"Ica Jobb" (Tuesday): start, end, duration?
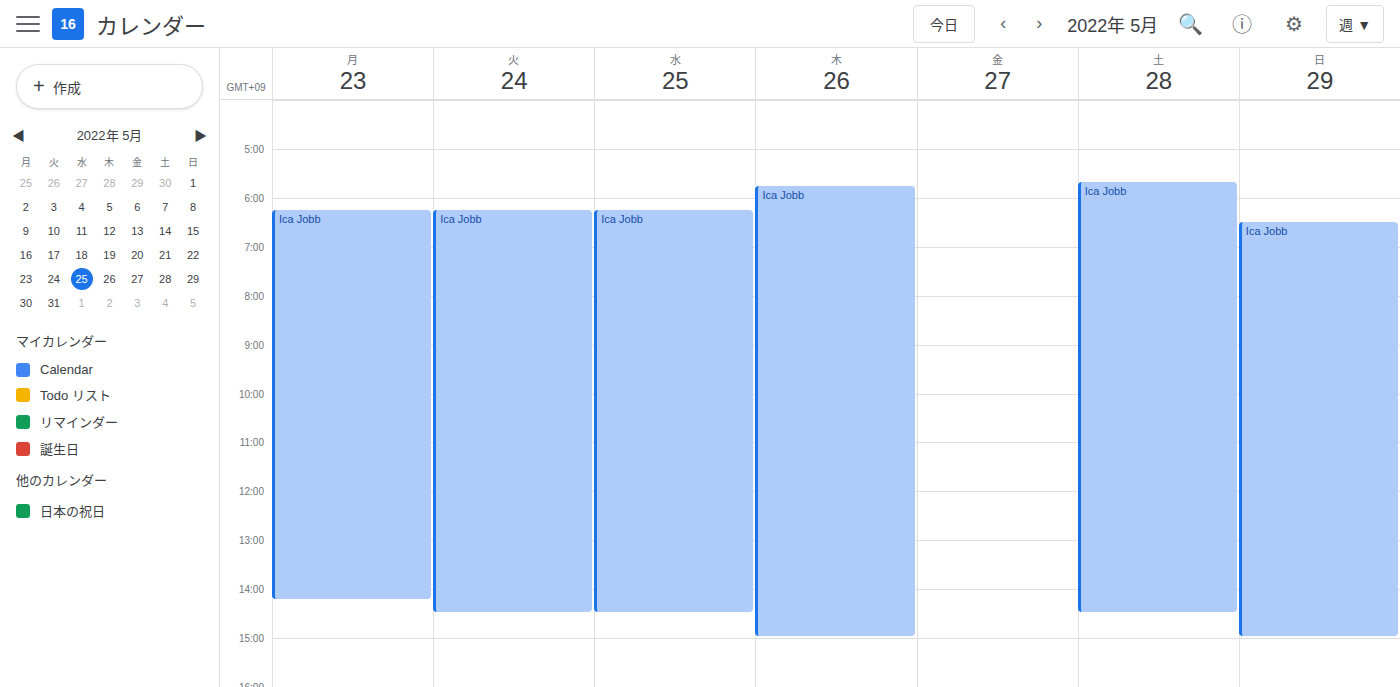
6:15 AM to 2:30 PM, 8 hours 15 minutes